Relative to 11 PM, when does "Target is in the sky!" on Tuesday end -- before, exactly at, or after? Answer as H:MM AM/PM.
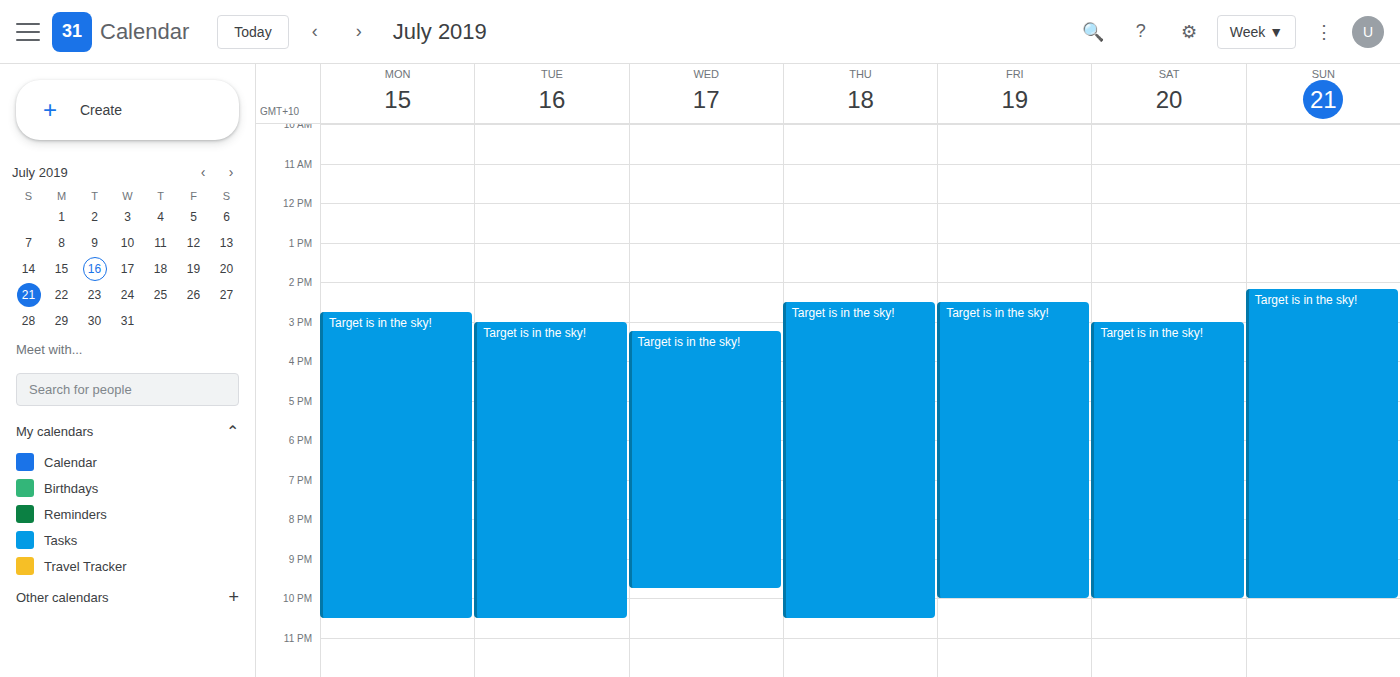
10:30 PM -- before 11 PM, 30 minutes above the 11 PM line.